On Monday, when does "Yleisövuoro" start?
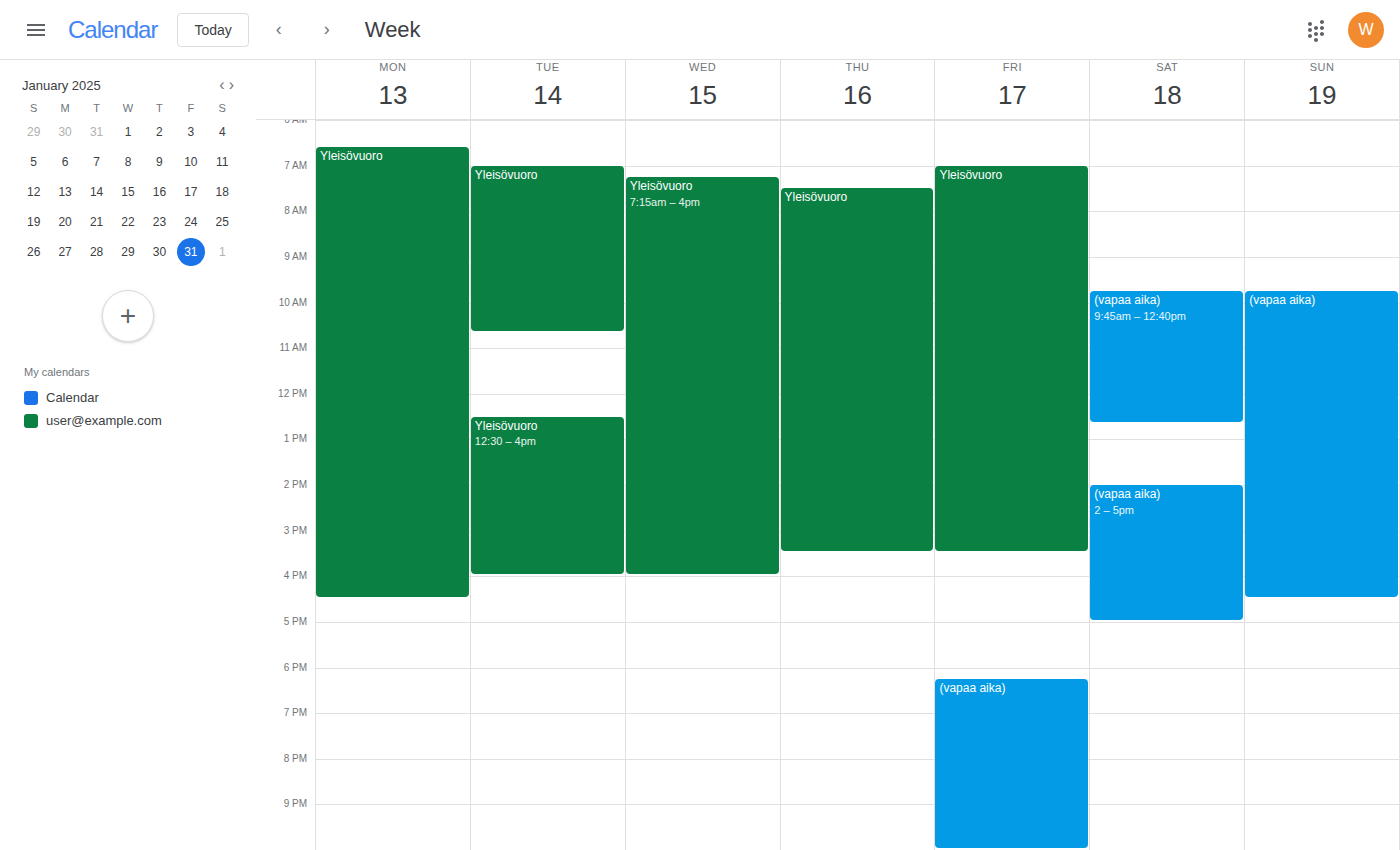
6:35 AM